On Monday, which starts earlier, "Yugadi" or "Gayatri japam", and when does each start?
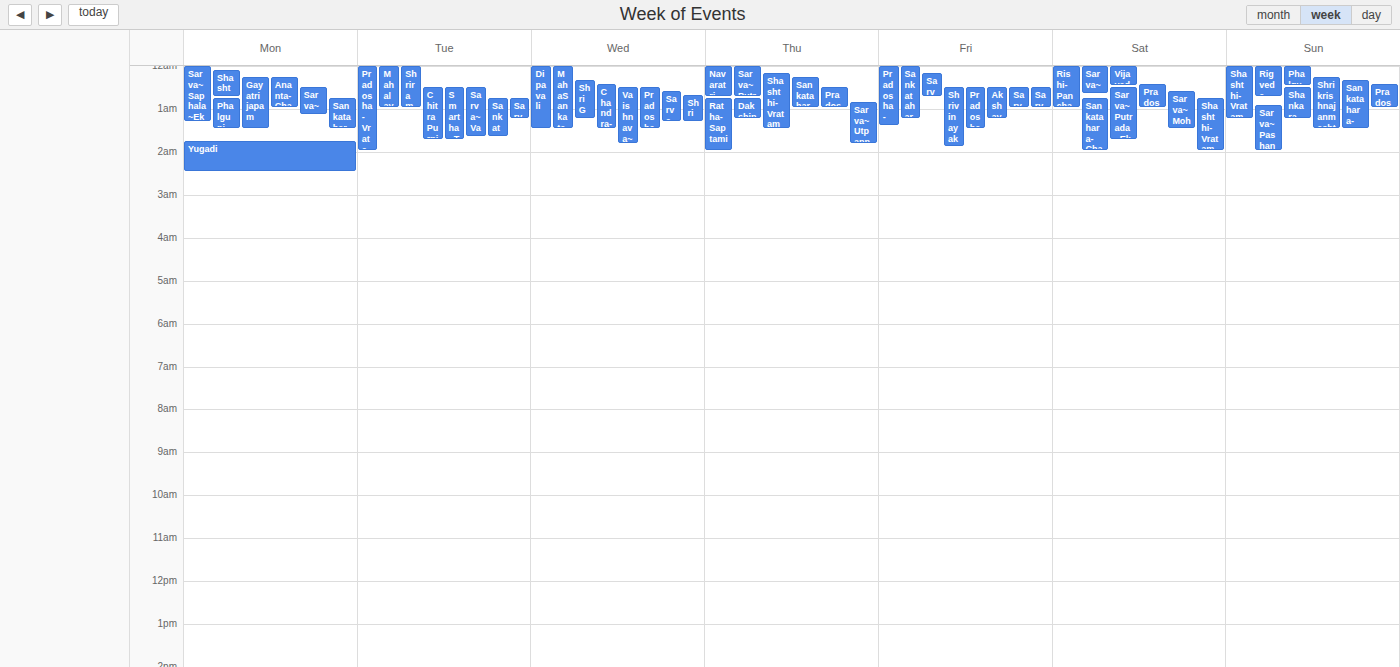
"Gayatri japam" 12:15 AM; "Yugadi" 1:45 AM.